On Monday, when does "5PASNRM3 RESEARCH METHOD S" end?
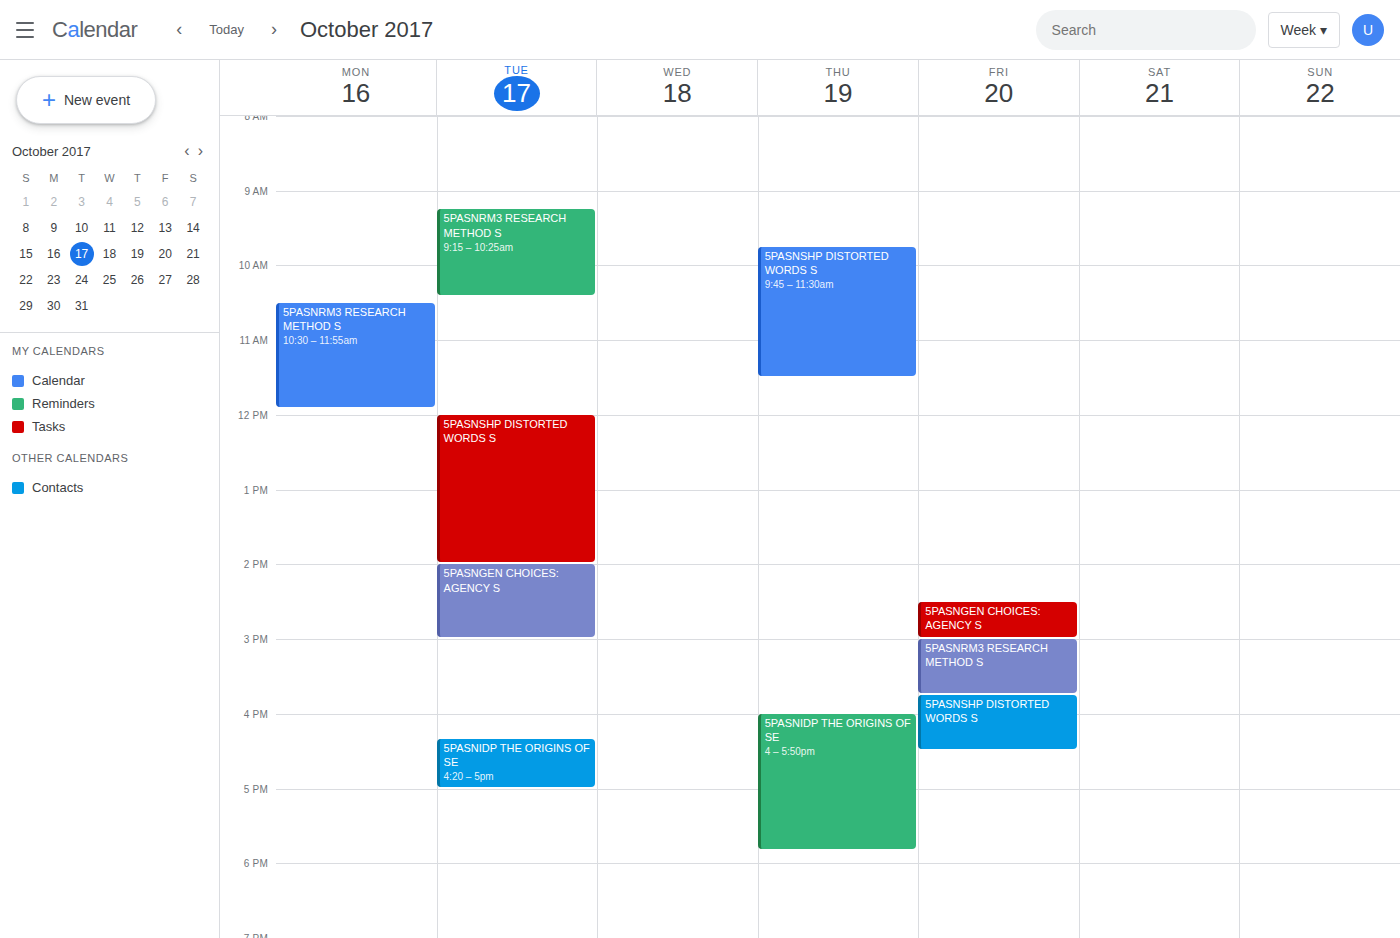
11:55 AM